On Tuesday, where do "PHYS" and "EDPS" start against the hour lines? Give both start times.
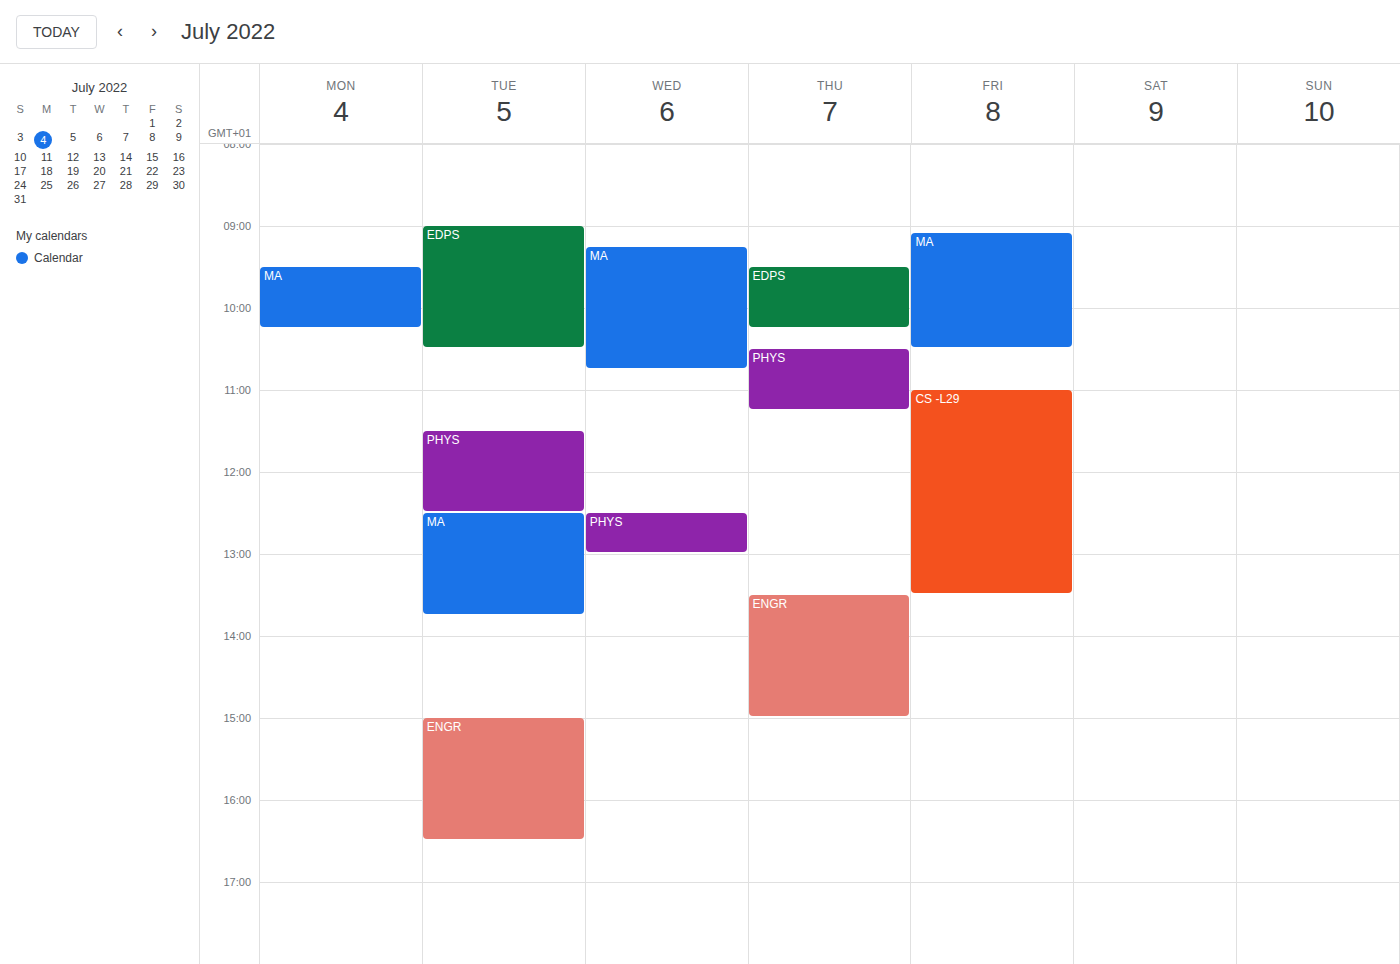
"PHYS": 11:30, halfway between the 11:00 and 12:00 lines. "EDPS": 09:00, exactly on the 09:00 line.